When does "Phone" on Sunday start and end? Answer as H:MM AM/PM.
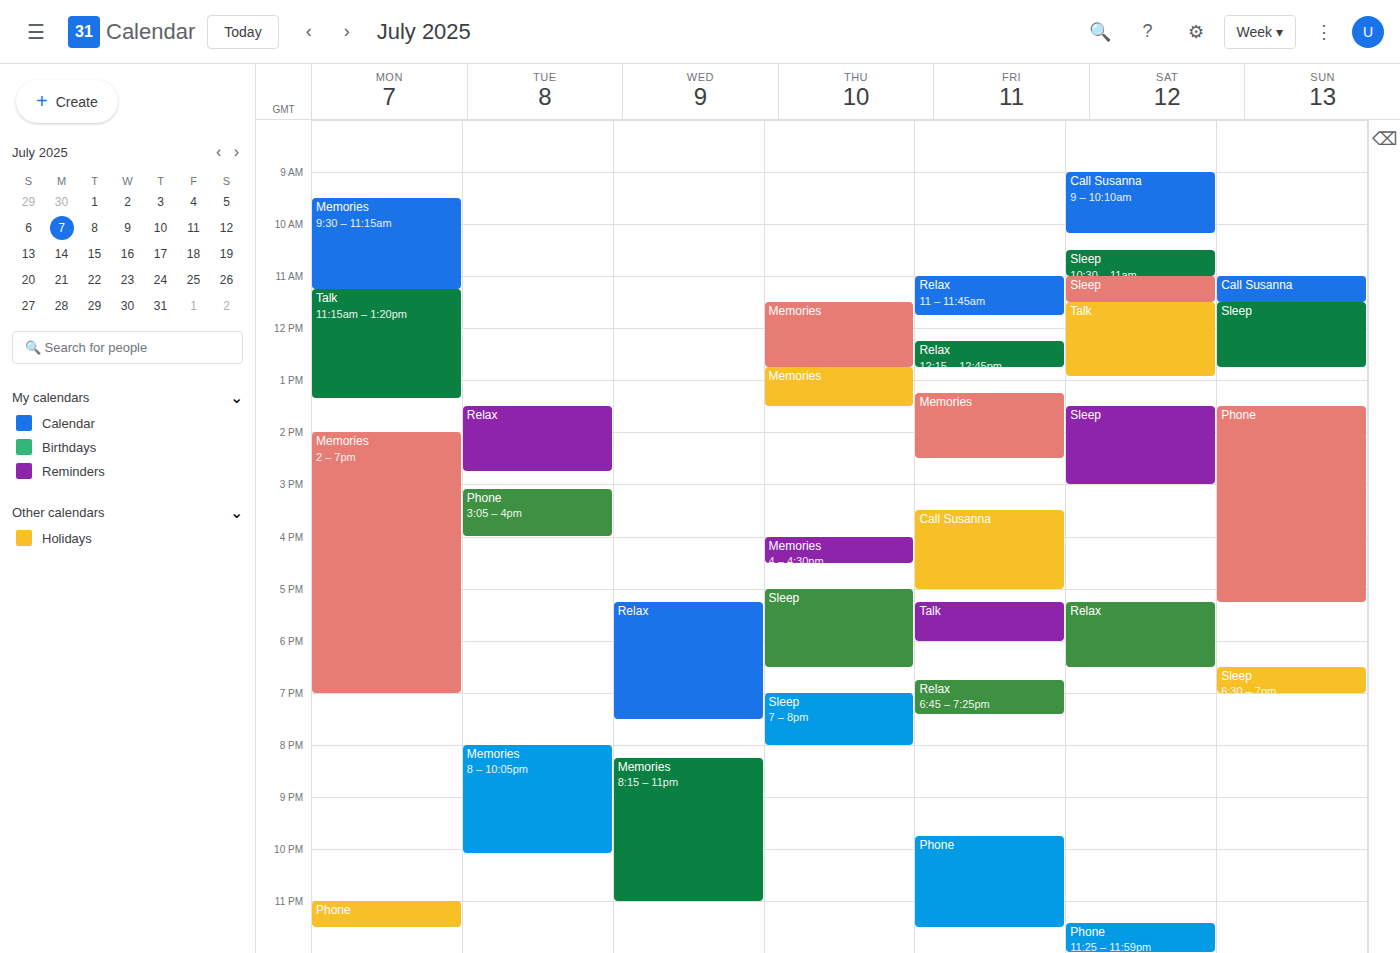
1:30 PM to 5:15 PM